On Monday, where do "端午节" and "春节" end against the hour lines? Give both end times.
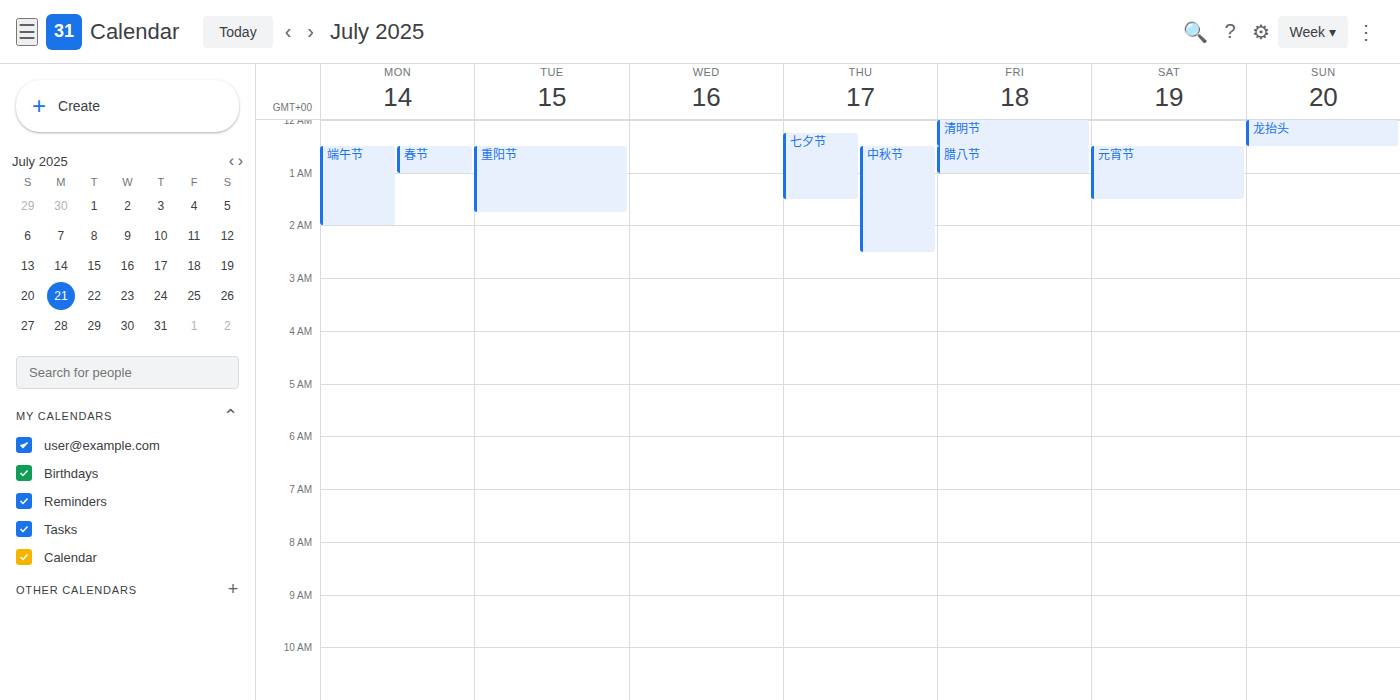
"端午节": 02:00, exactly on the 02:00 line. "春节": 01:00, exactly on the 01:00 line.